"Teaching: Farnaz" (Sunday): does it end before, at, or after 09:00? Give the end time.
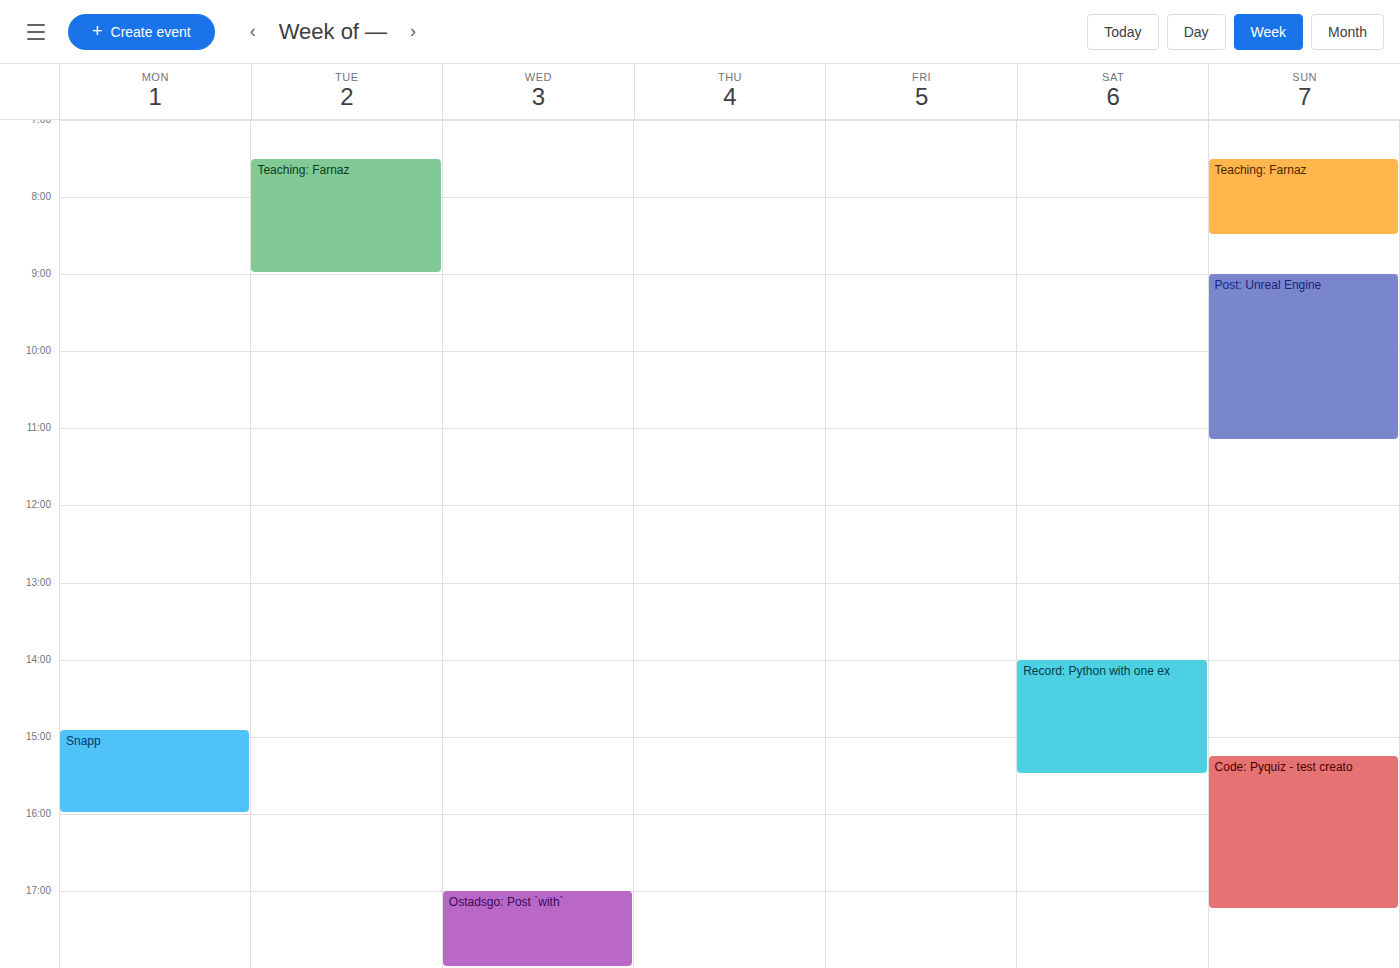
08:30 -- before 09:00, 30 minutes above the 09:00 line.